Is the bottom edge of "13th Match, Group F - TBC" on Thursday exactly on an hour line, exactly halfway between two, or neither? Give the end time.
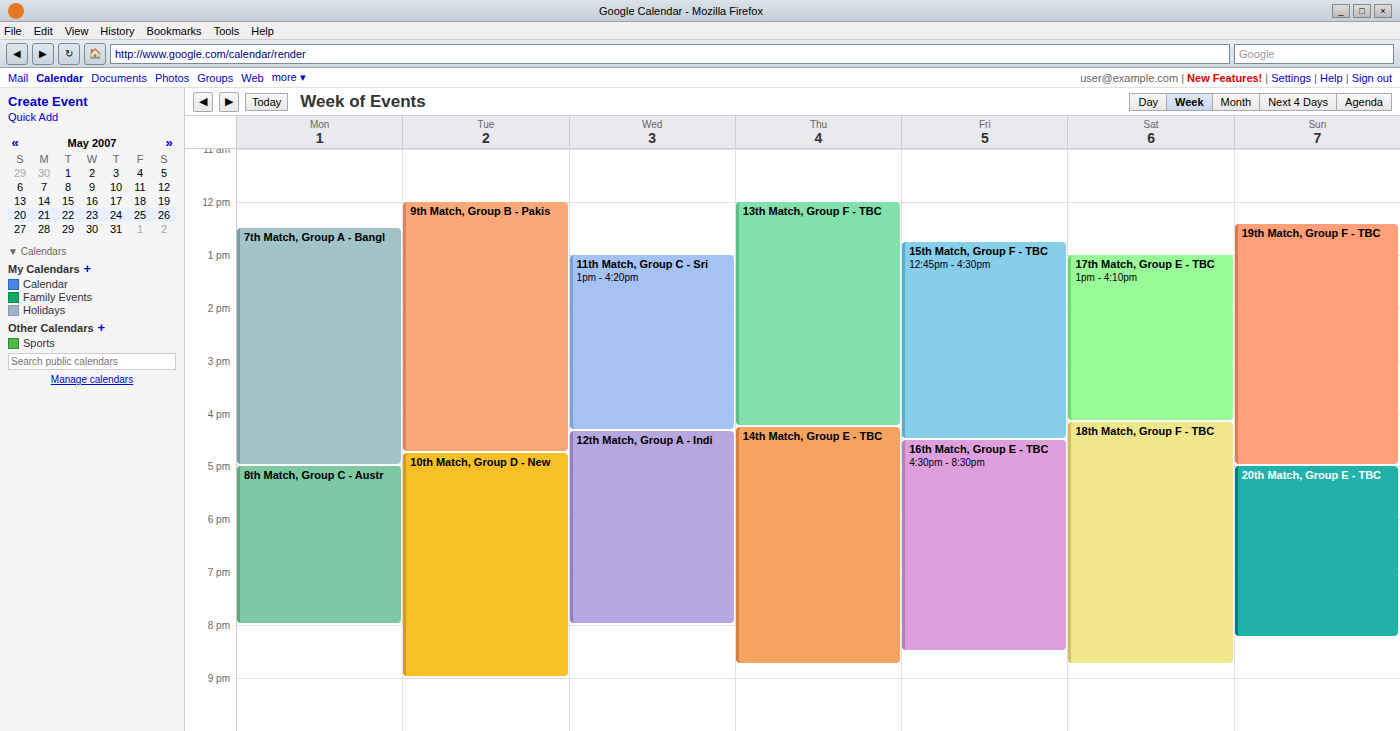
4:15 PM -- neither: a quarter of the way from the 4 PM line to the 5 PM line.